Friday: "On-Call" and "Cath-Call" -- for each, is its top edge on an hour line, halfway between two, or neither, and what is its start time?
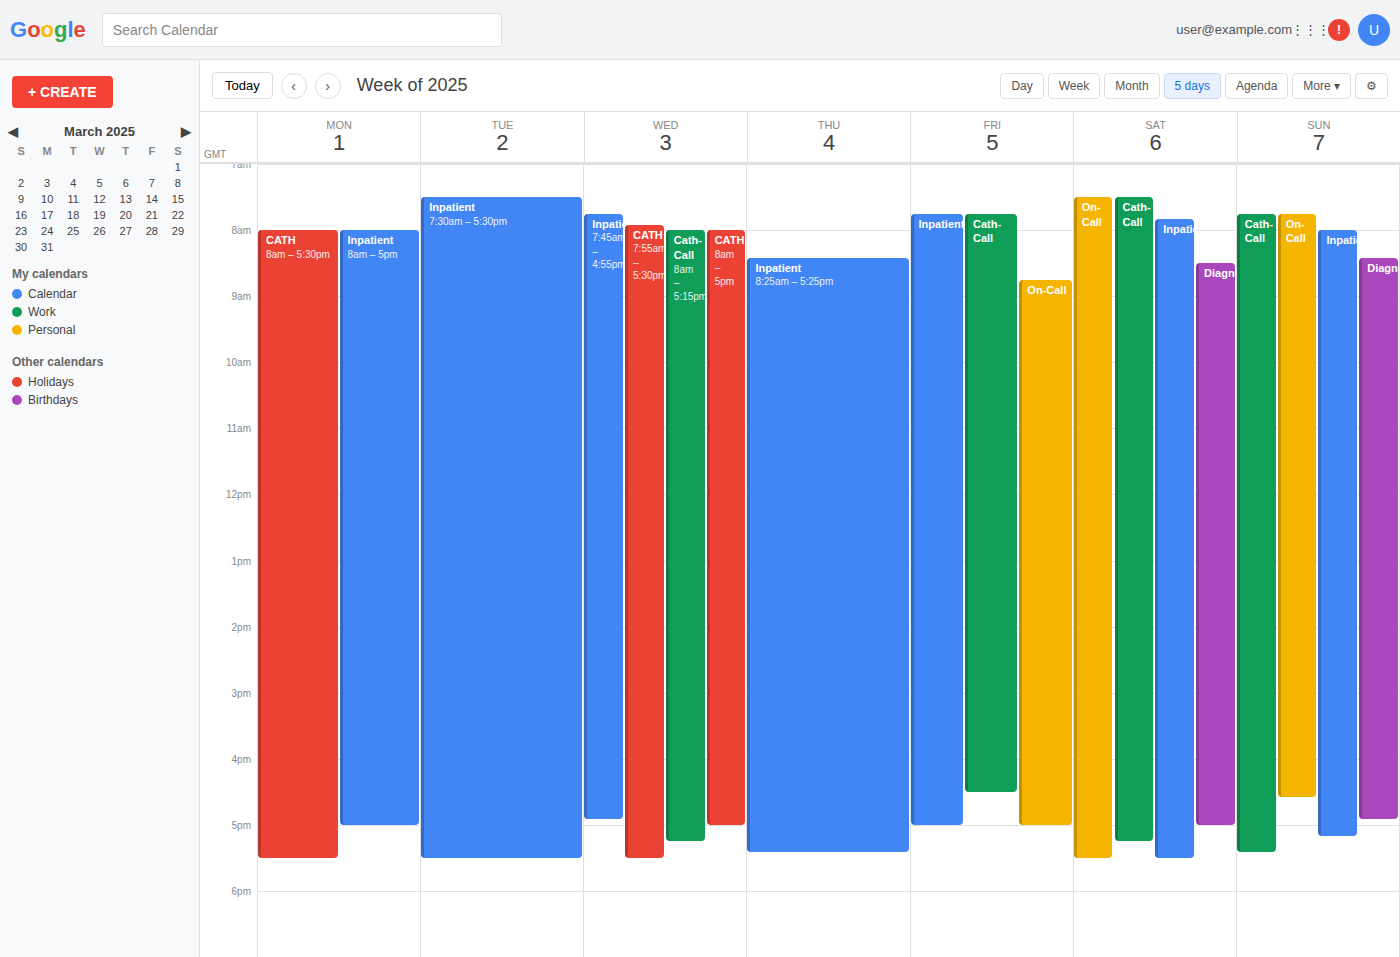
"On-Call": 8:45 AM, neither: three quarters of the way from the 8 AM line to the 9 AM line. "Cath-Call": 7:45 AM, neither: three quarters of the way from the 7 AM line to the 8 AM line.